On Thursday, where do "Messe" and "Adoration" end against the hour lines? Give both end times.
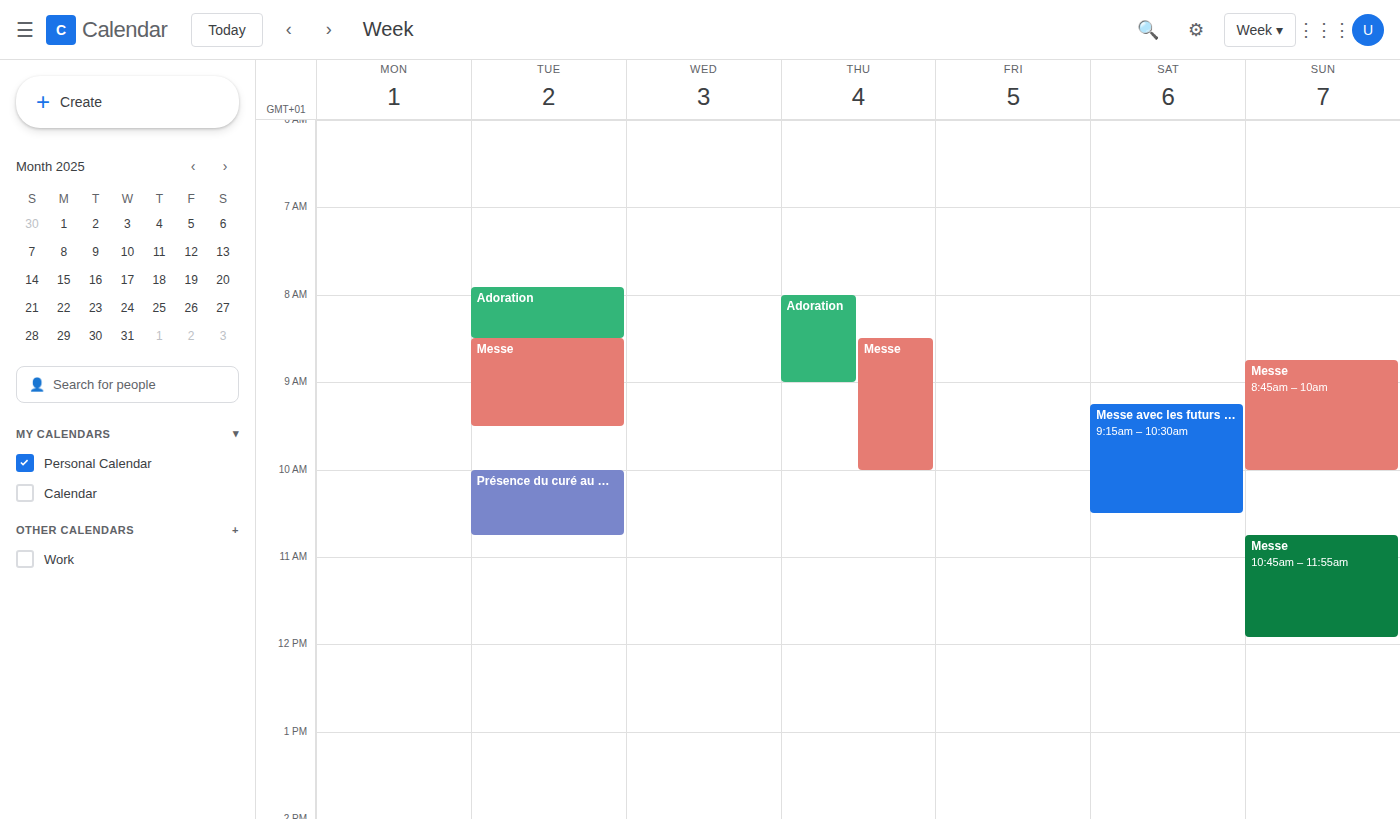
"Messe": 10:00 AM, exactly on the 10 AM line. "Adoration": 9:00 AM, exactly on the 9 AM line.